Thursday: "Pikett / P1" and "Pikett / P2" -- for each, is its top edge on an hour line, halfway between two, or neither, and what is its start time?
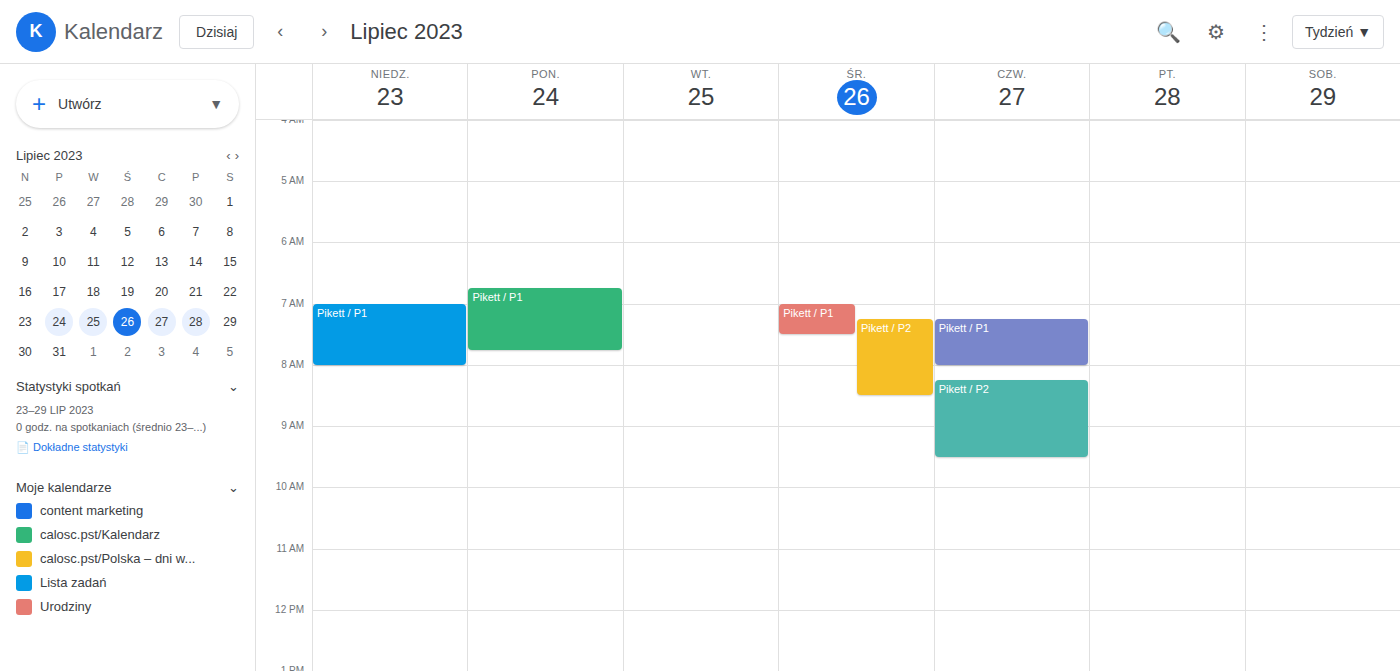
"Pikett / P1": 7:15 AM, neither: a quarter of the way from the 7 AM line to the 8 AM line. "Pikett / P2": 8:15 AM, neither: a quarter of the way from the 8 AM line to the 9 AM line.